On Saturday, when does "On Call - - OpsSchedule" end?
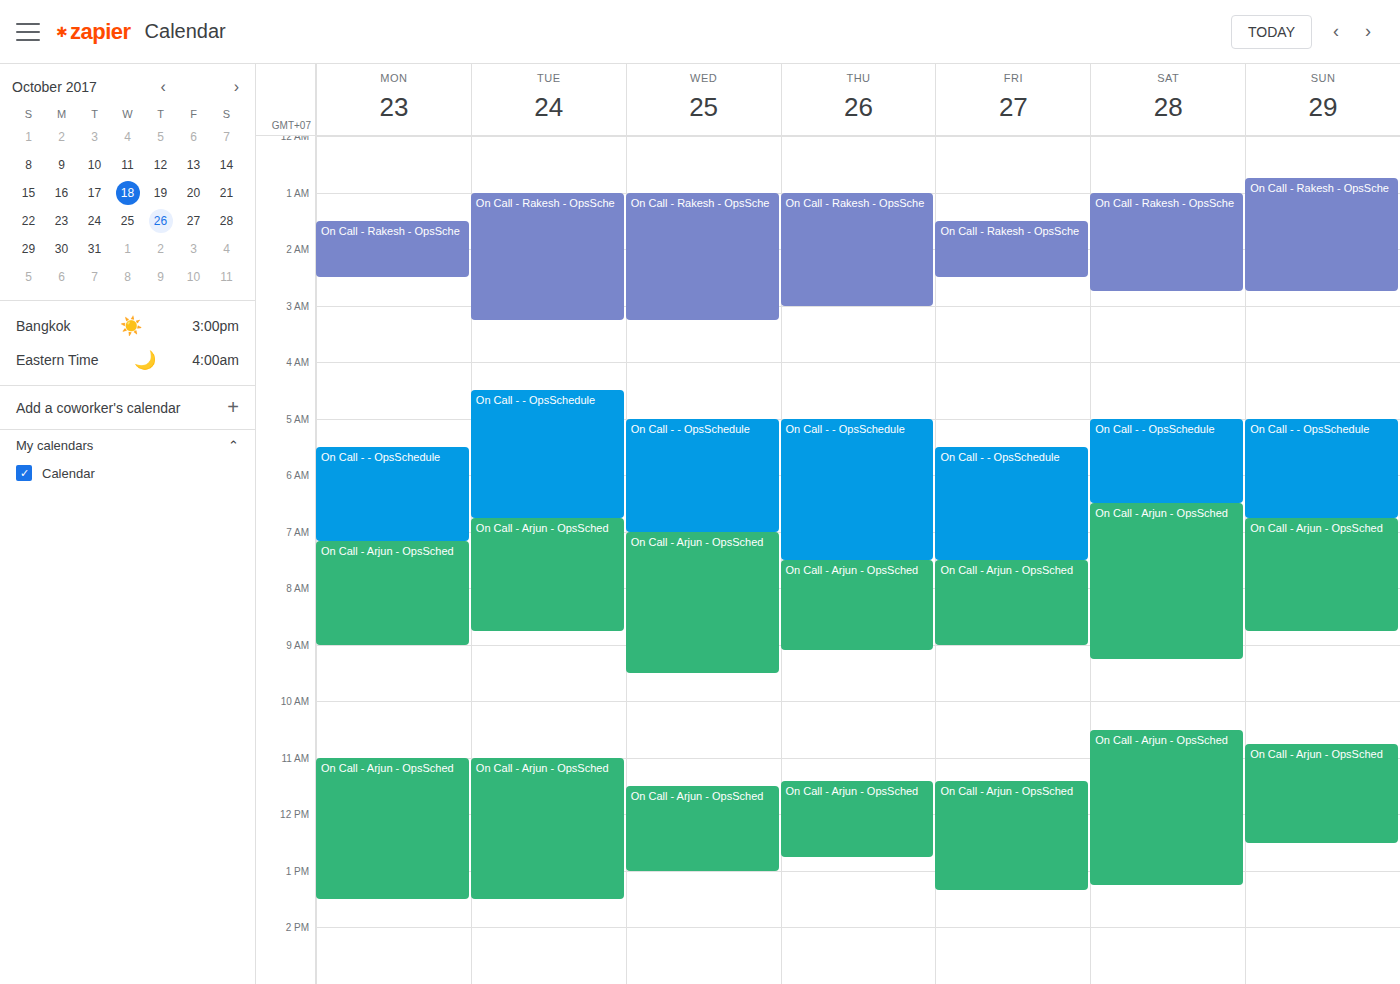
6:30 AM